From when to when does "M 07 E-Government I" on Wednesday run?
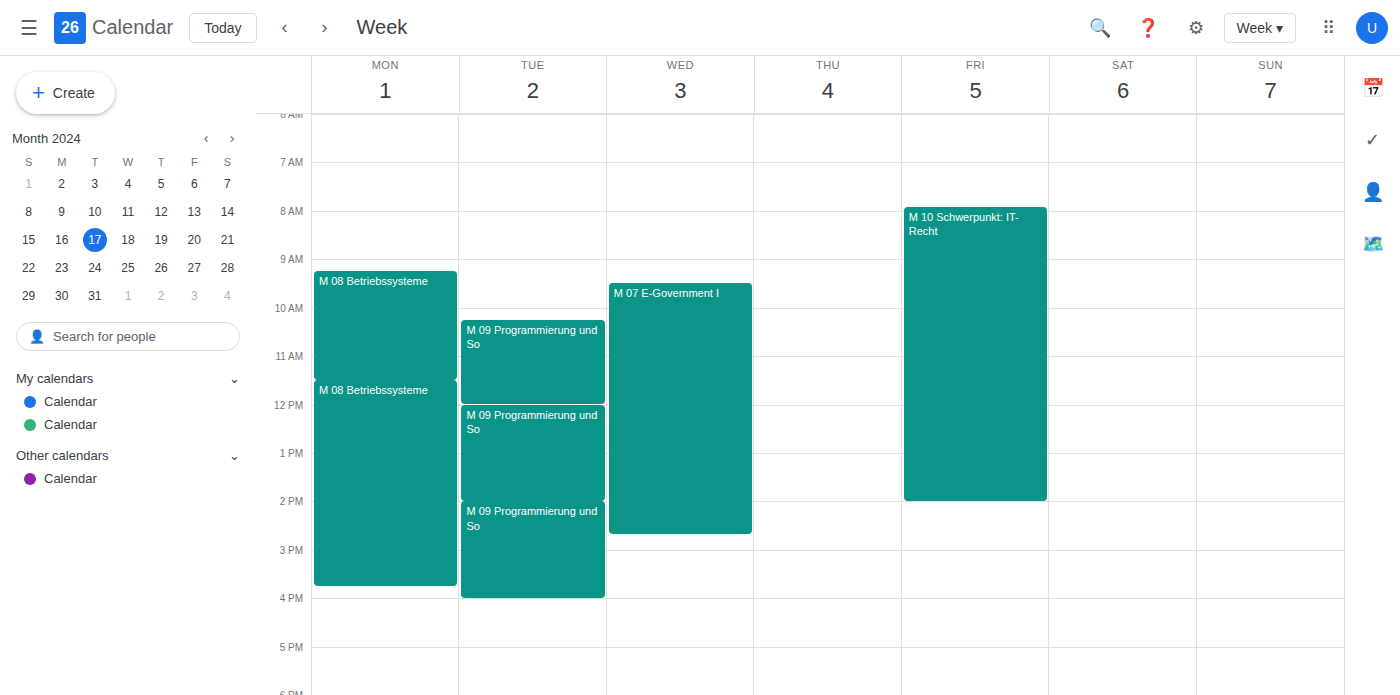
9:30 AM to 2:40 PM